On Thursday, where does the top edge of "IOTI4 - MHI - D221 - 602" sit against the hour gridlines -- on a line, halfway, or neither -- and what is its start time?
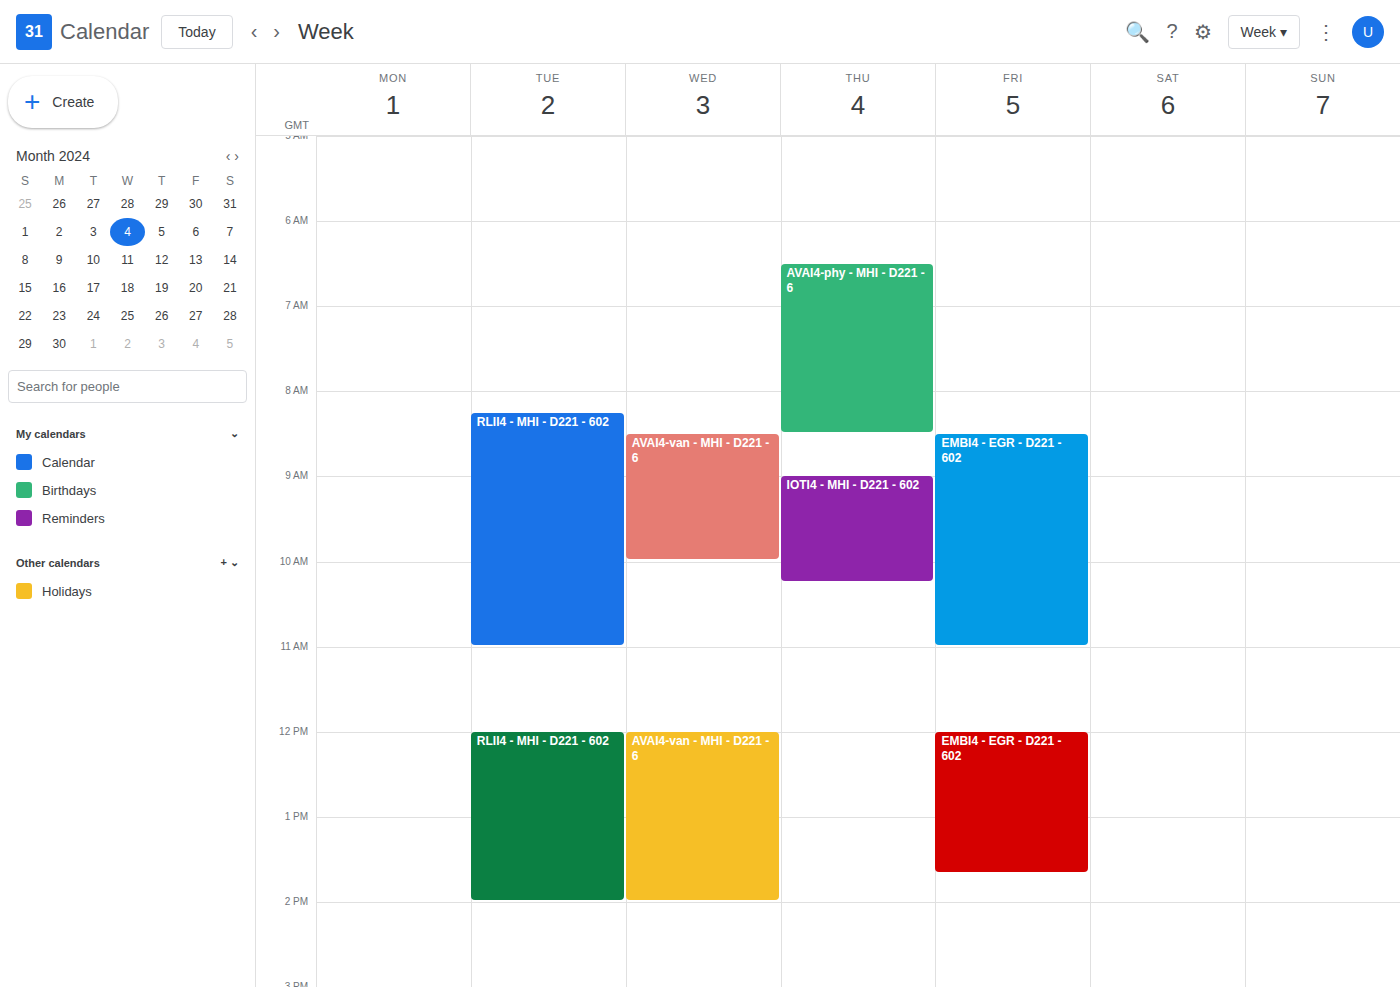
9:00 AM -- exactly on the 9 AM line.